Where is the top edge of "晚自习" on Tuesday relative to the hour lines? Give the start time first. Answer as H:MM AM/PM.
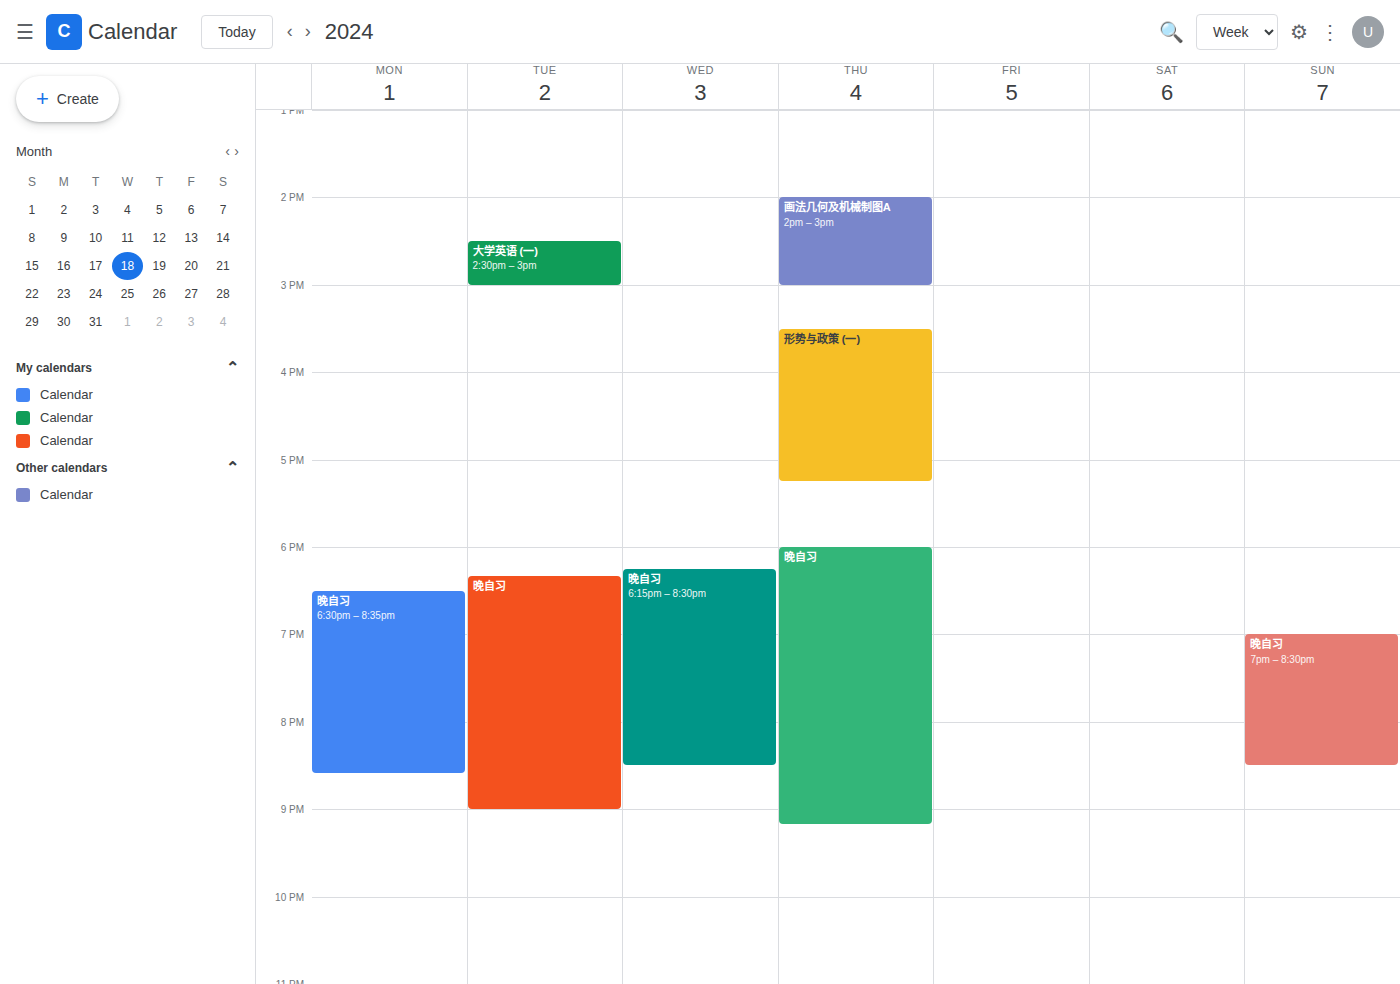
6:20 PM -- neither: 20 minutes below the 6 PM line and 40 minutes above the 7 PM line.